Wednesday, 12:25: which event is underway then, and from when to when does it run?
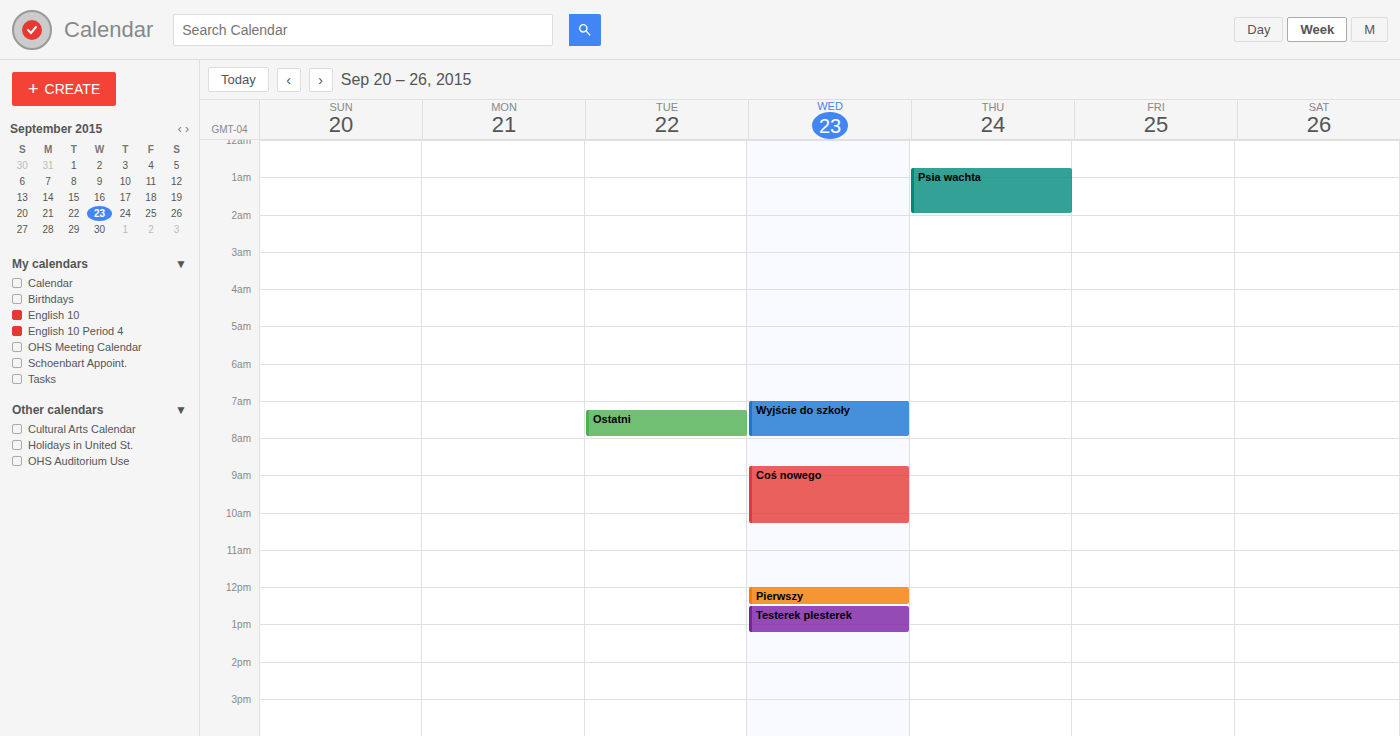
"Pierwszy", 12:00 to 12:30